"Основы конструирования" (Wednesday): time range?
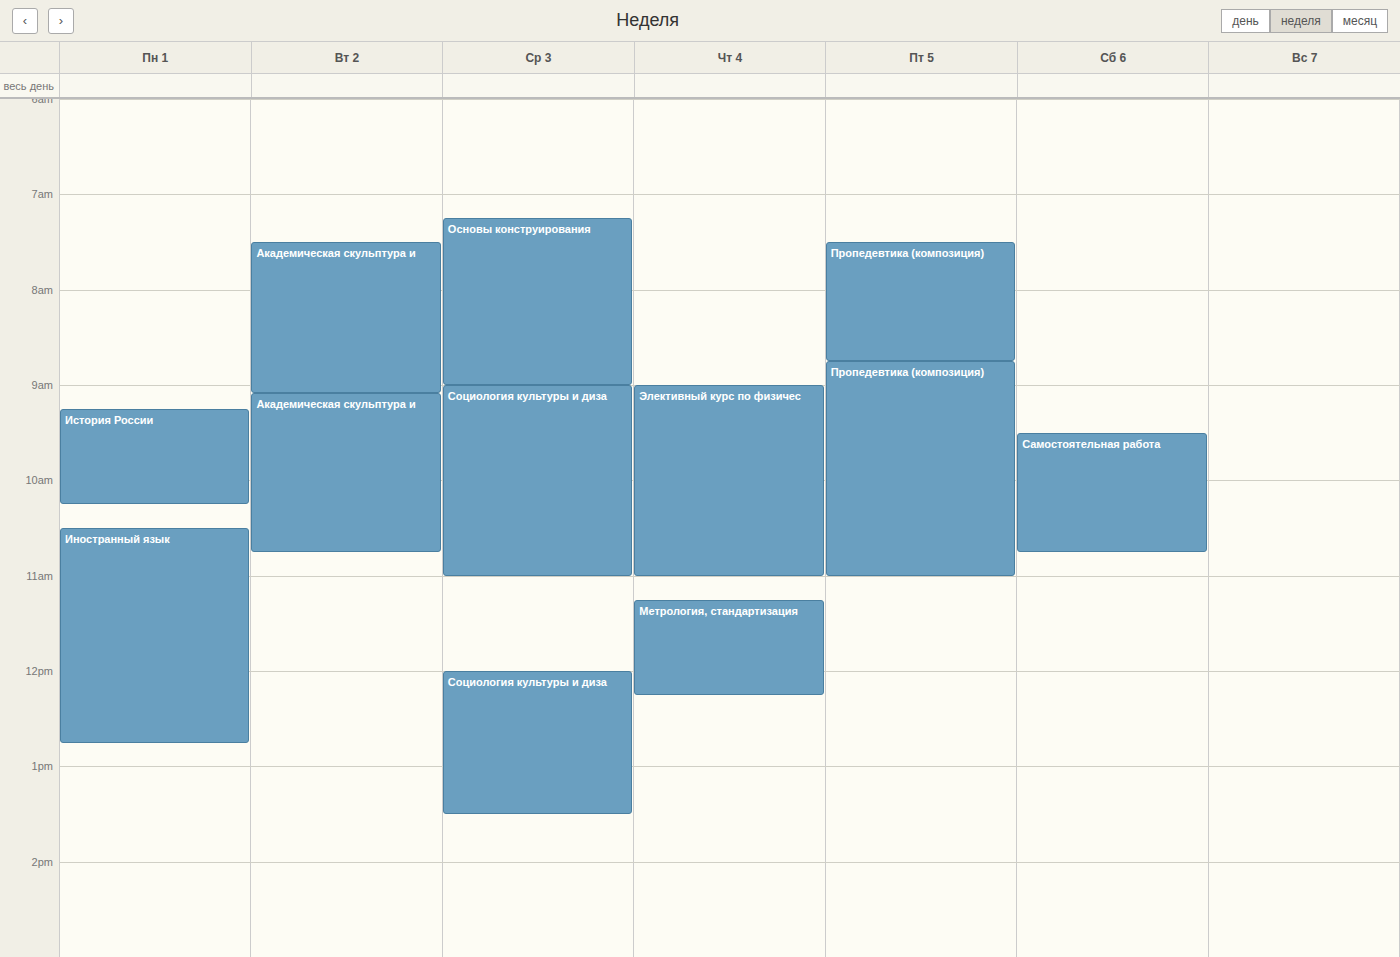
7:15 AM to 9:00 AM